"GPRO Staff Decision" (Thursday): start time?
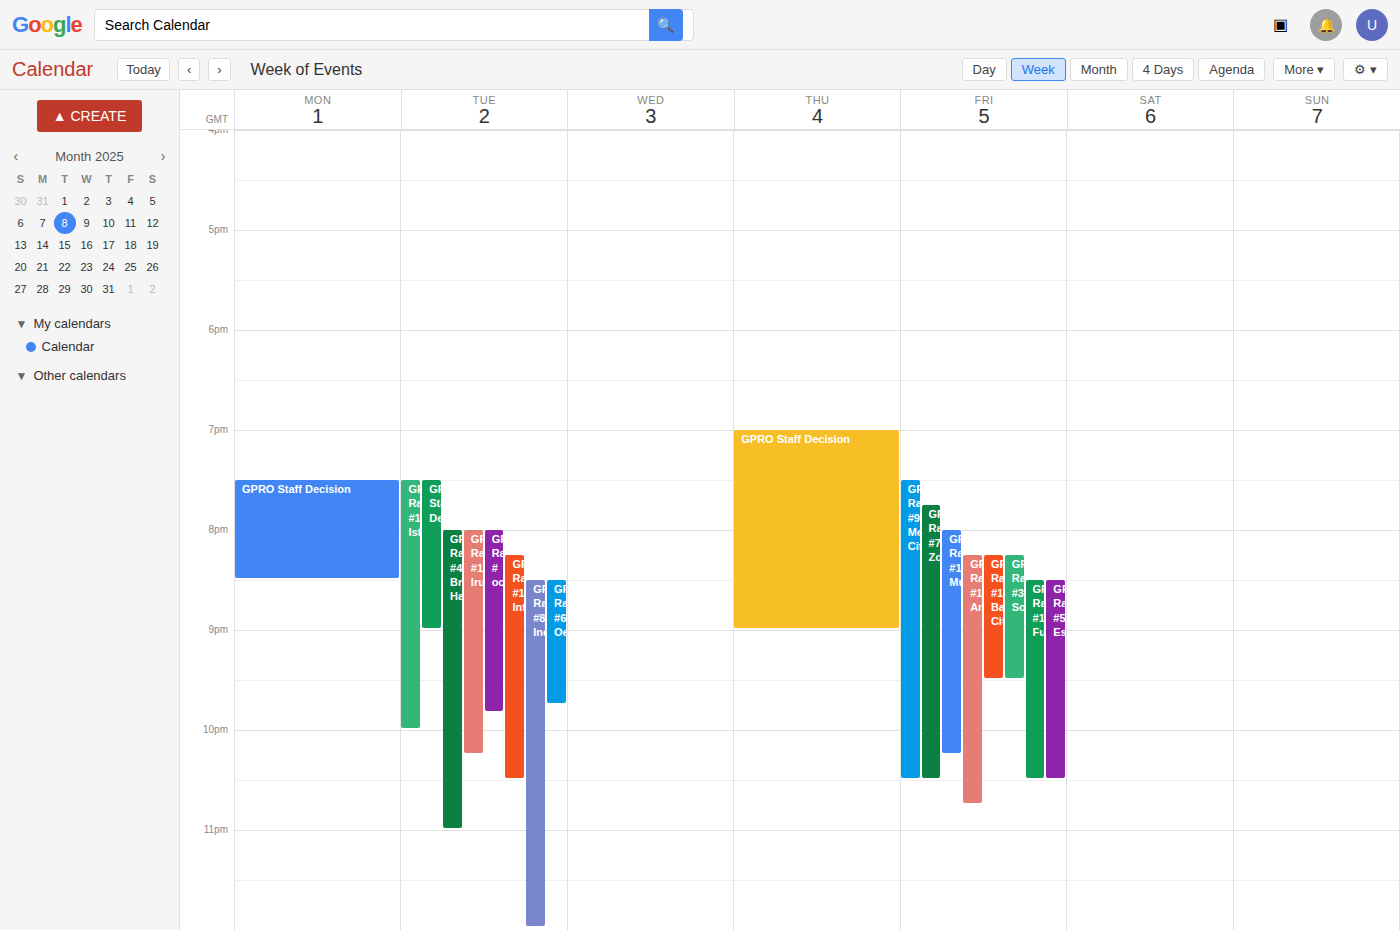
7:00 PM